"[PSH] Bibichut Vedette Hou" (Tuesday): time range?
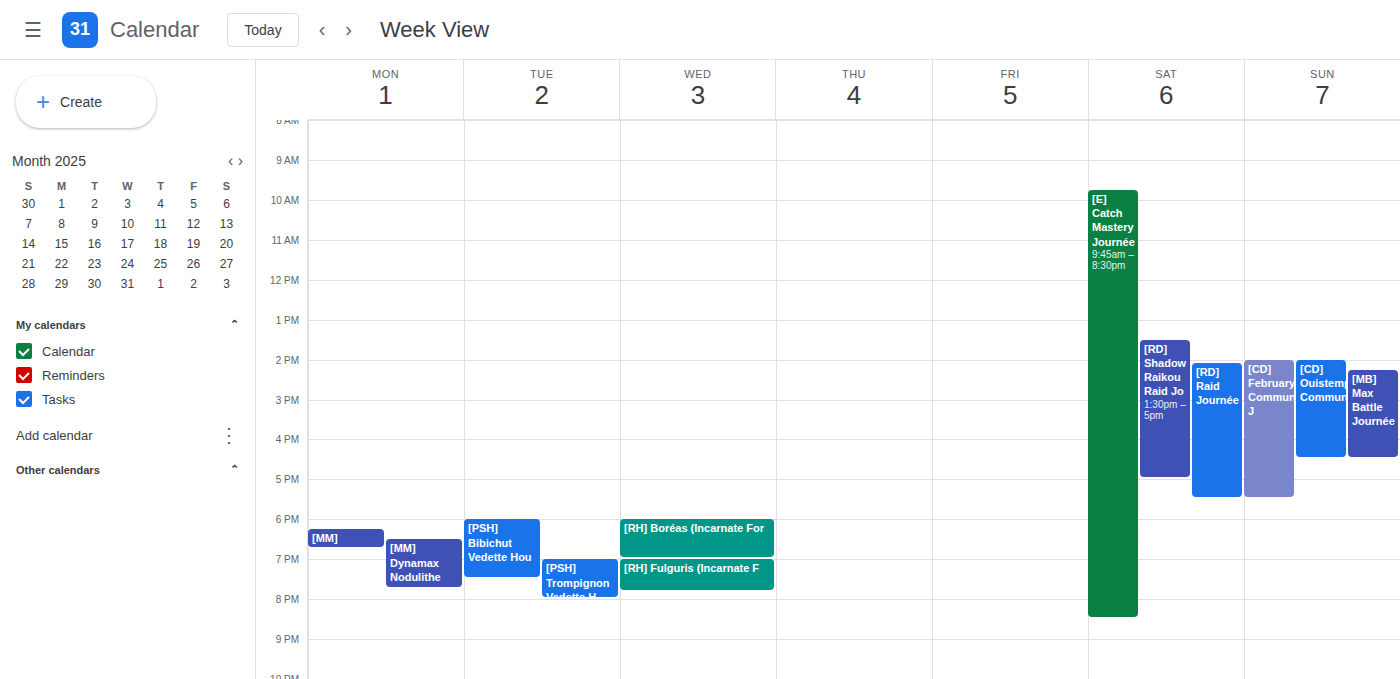
6:00 PM to 7:30 PM